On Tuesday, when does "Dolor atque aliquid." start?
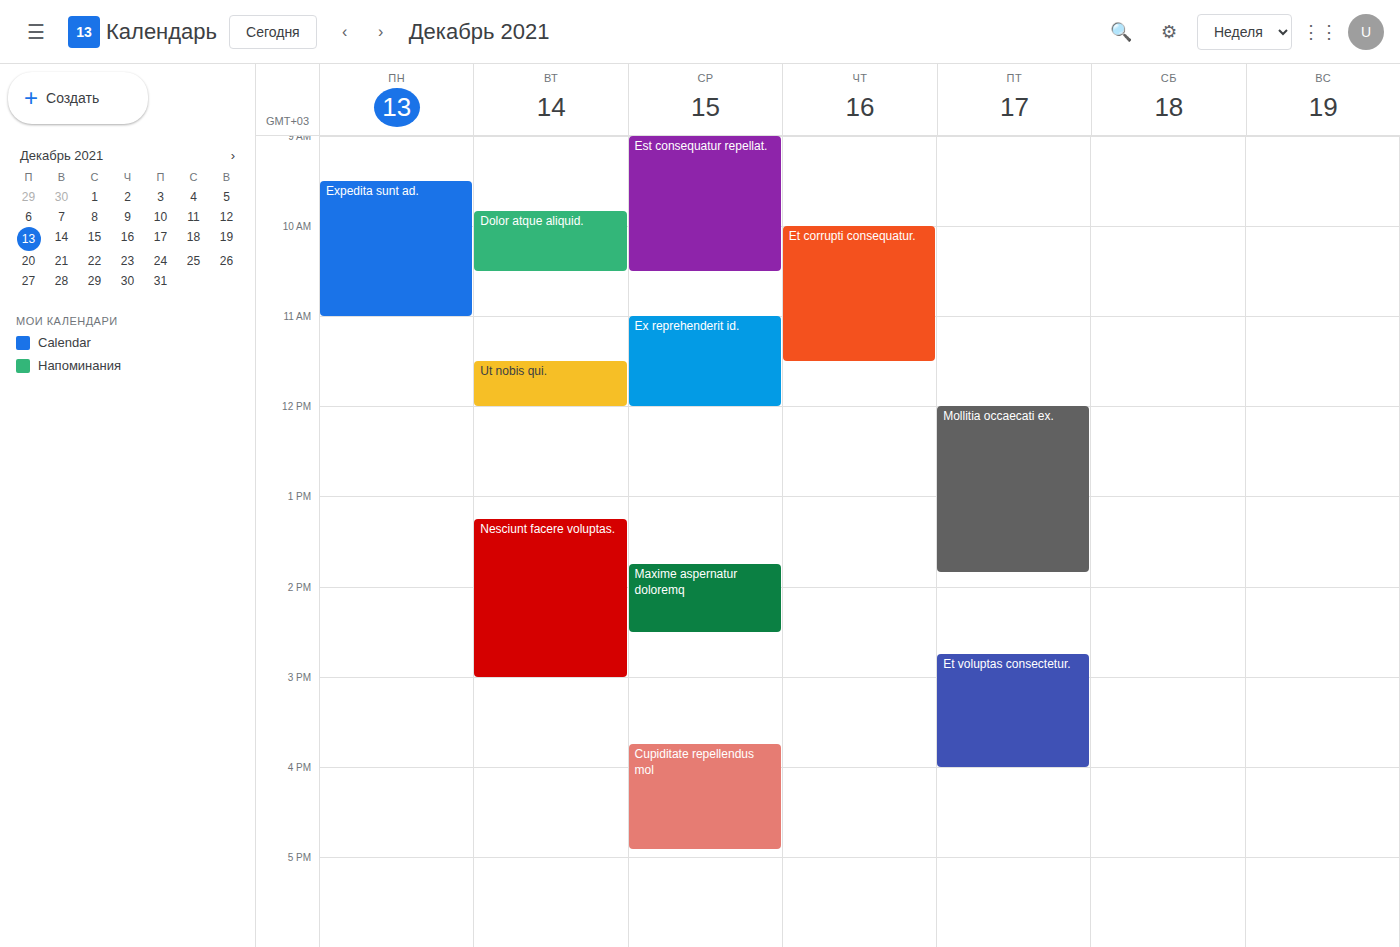
9:50 AM